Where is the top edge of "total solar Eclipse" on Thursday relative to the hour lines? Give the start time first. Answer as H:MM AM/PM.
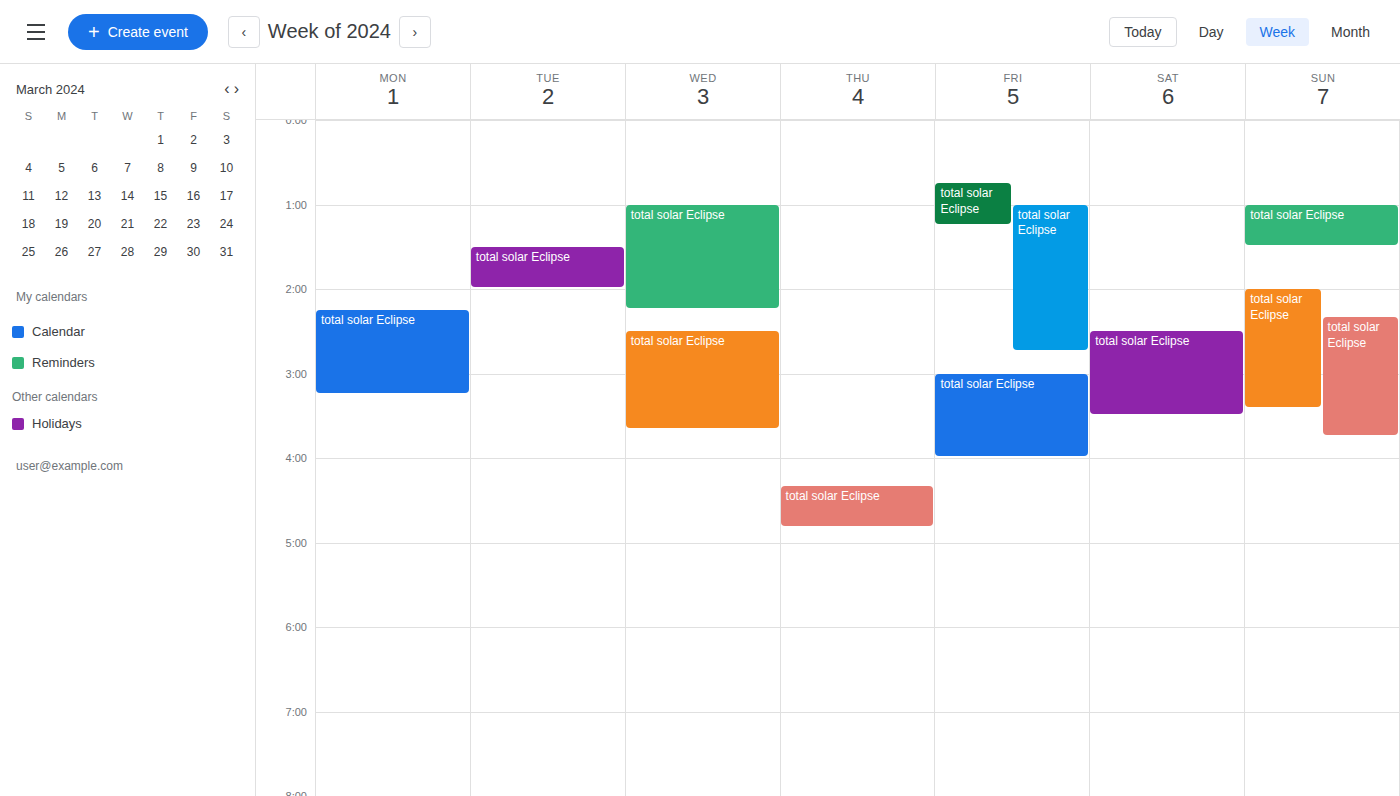
4:20 AM -- neither: 20 minutes below the 4 AM line and 40 minutes above the 5 AM line.